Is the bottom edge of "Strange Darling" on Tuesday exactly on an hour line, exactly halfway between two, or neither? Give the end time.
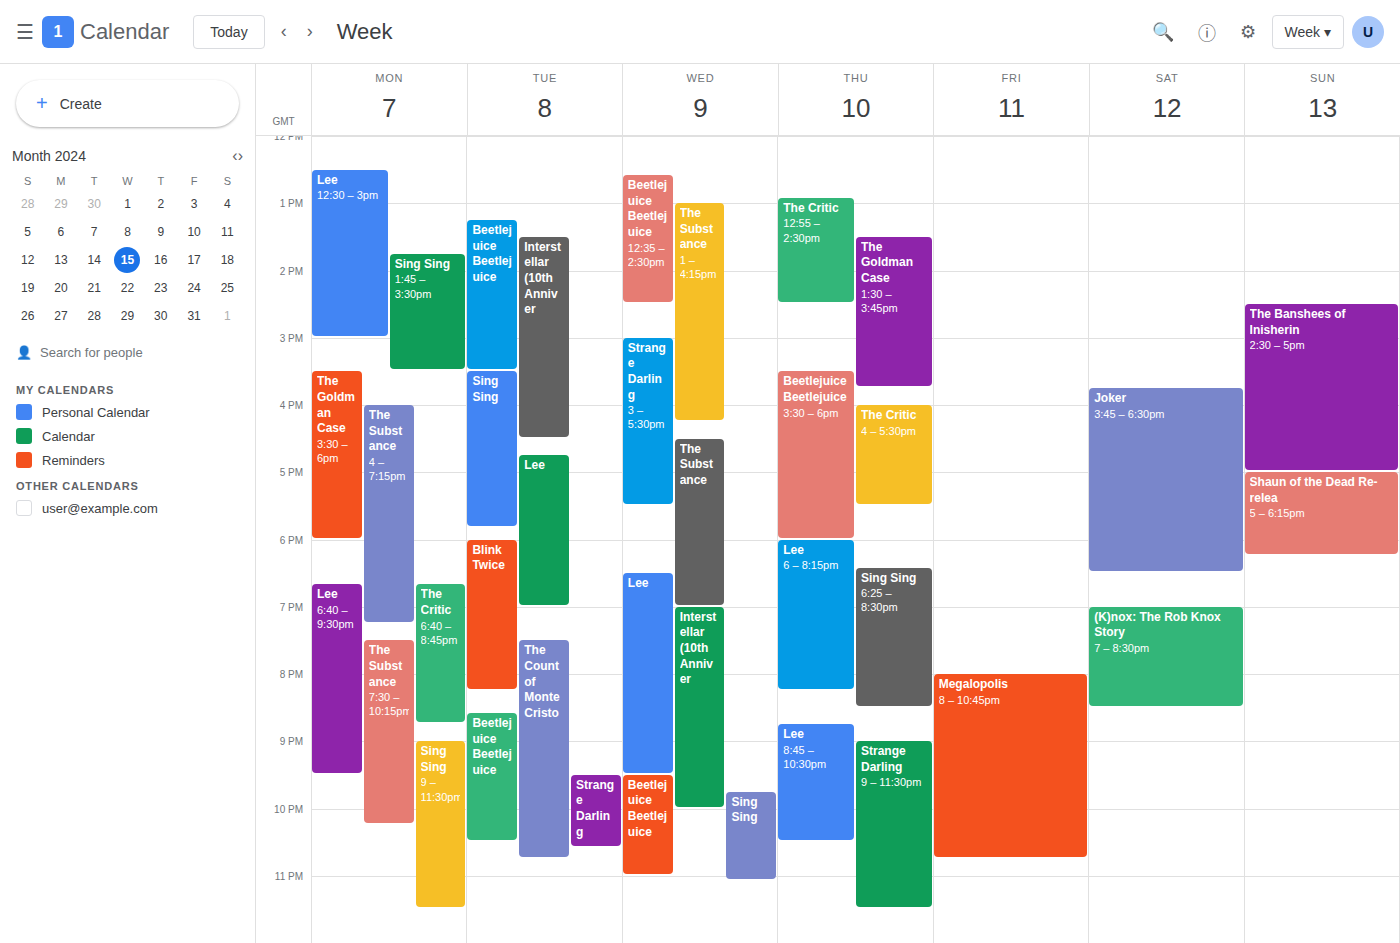
22:35 -- neither: 35 minutes below the 22:00 line and 25 minutes above the 23:00 line.